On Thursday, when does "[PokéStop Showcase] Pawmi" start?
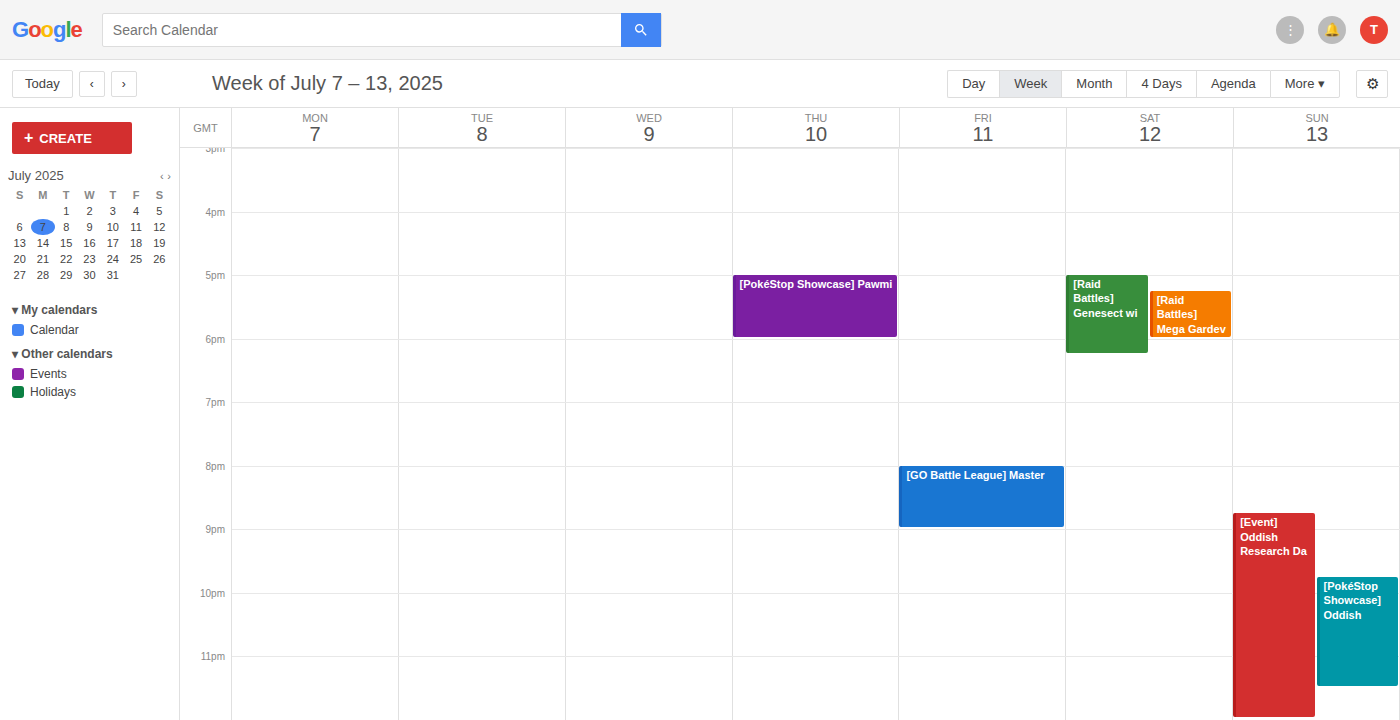
17:00